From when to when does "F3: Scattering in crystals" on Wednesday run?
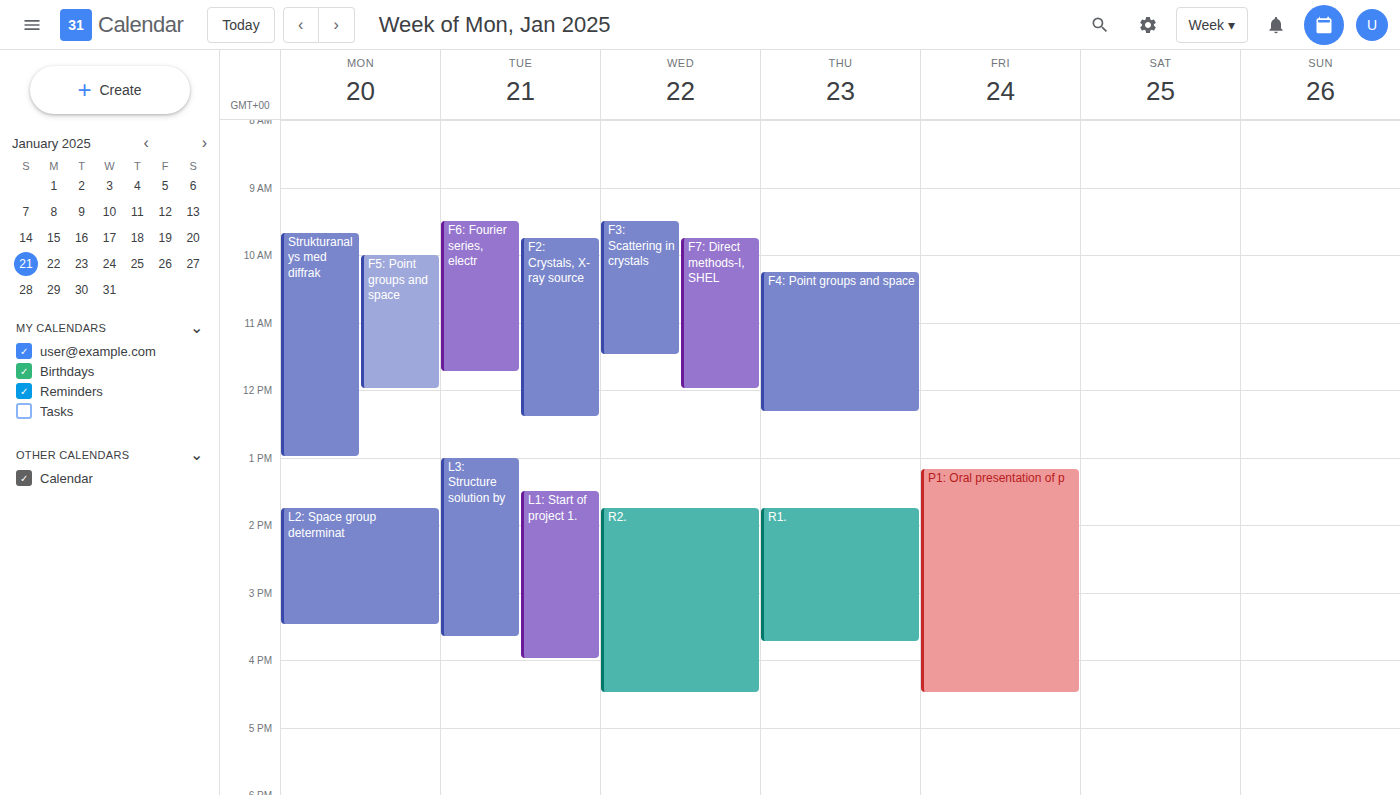
9:30 AM to 11:30 AM